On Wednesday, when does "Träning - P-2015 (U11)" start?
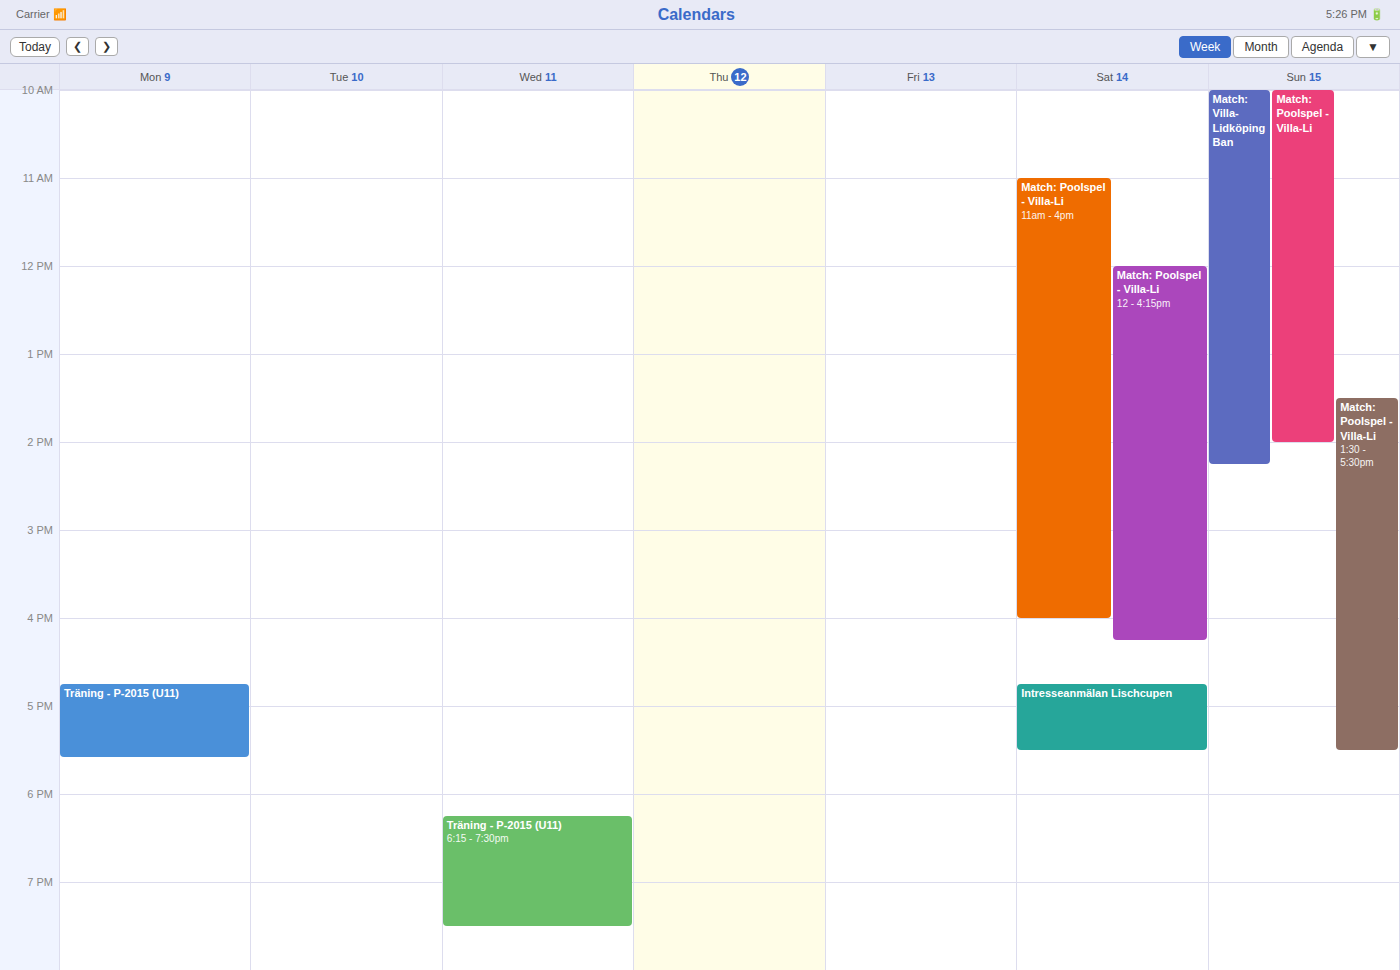
6:15 PM